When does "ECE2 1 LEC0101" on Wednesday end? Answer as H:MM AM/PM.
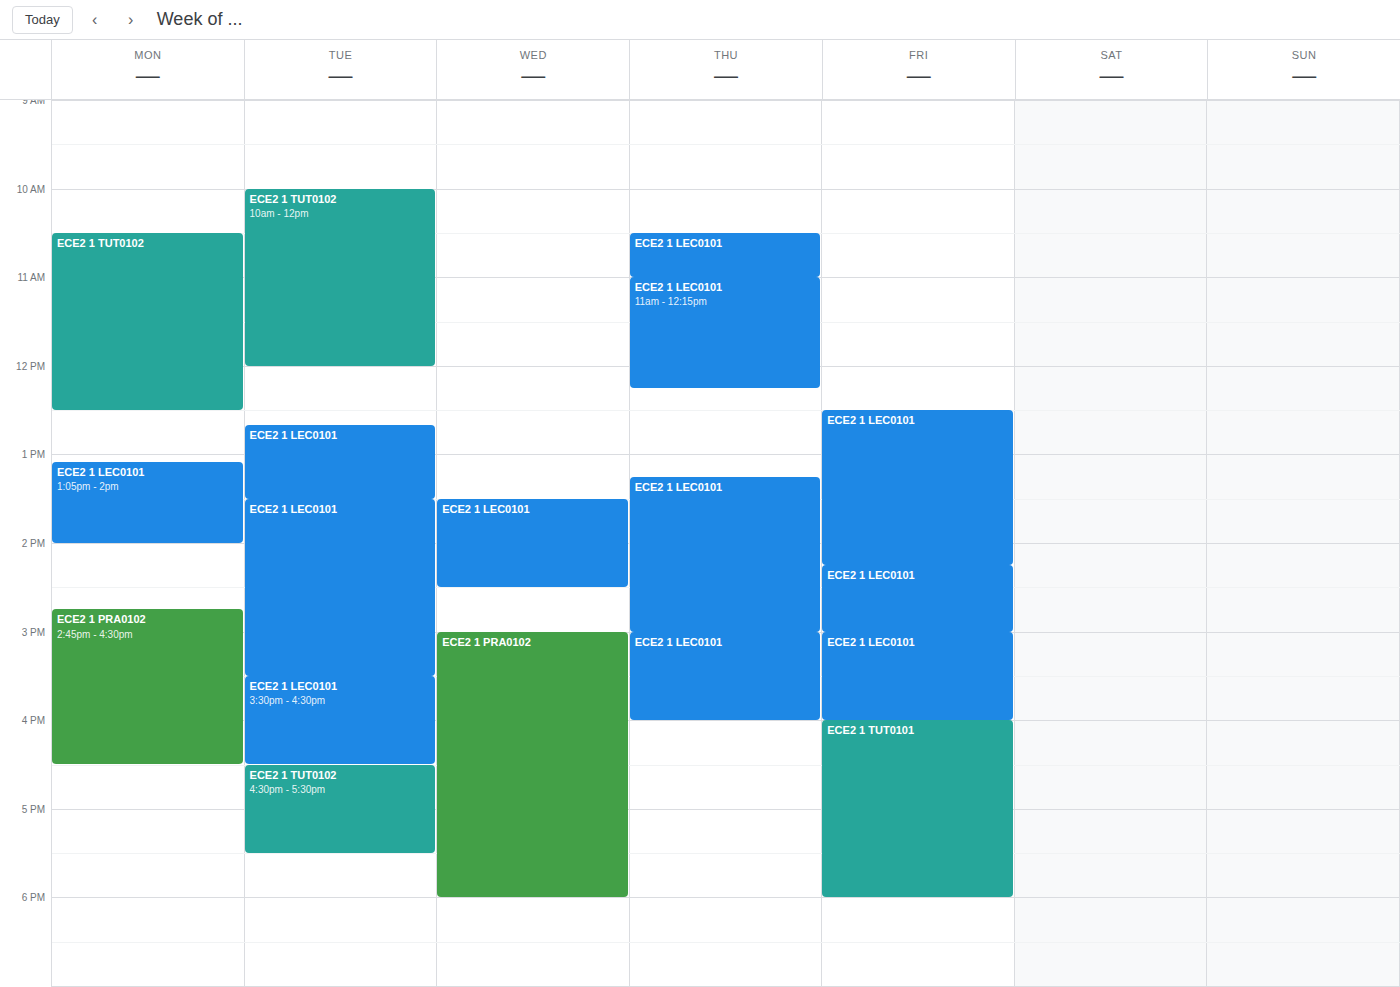
2:30 PM